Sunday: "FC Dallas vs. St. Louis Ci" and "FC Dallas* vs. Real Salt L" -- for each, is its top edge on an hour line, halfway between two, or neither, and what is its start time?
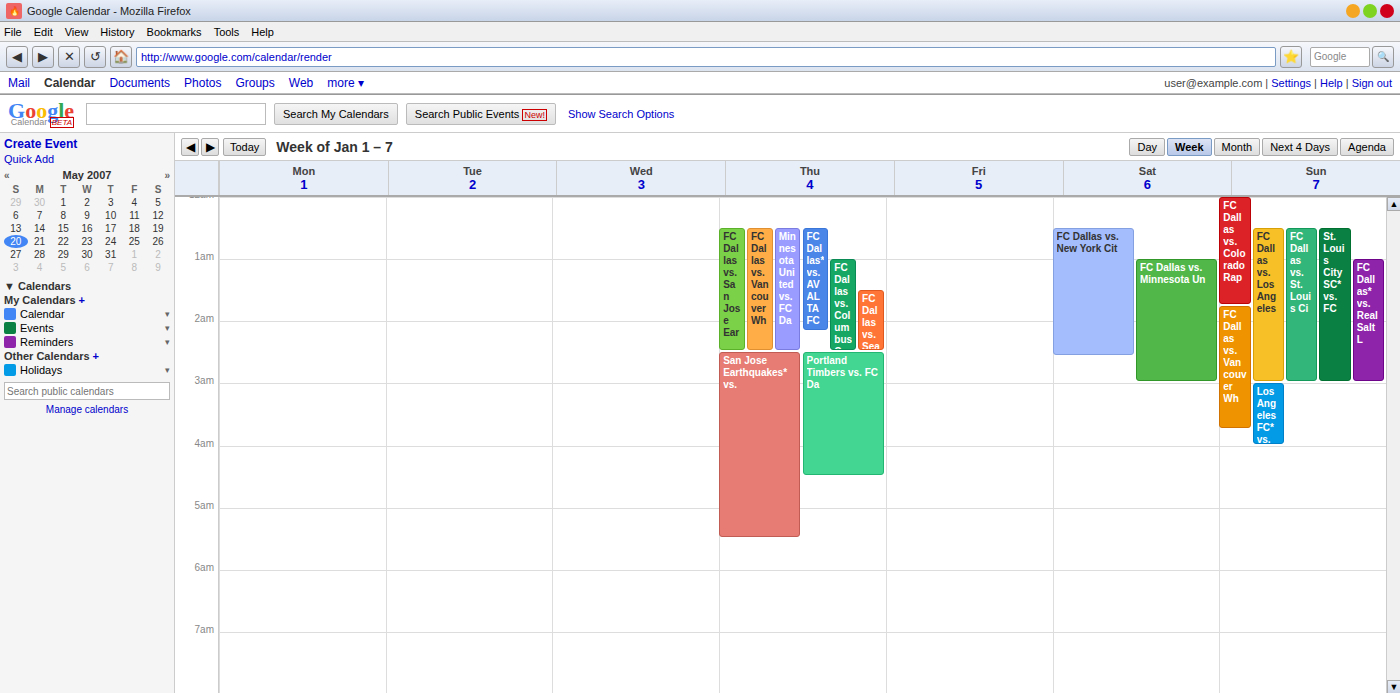
"FC Dallas vs. St. Louis Ci": 12:30 AM, halfway between the 12 AM and 1 AM lines. "FC Dallas* vs. Real Salt L": 1:00 AM, exactly on the 1 AM line.